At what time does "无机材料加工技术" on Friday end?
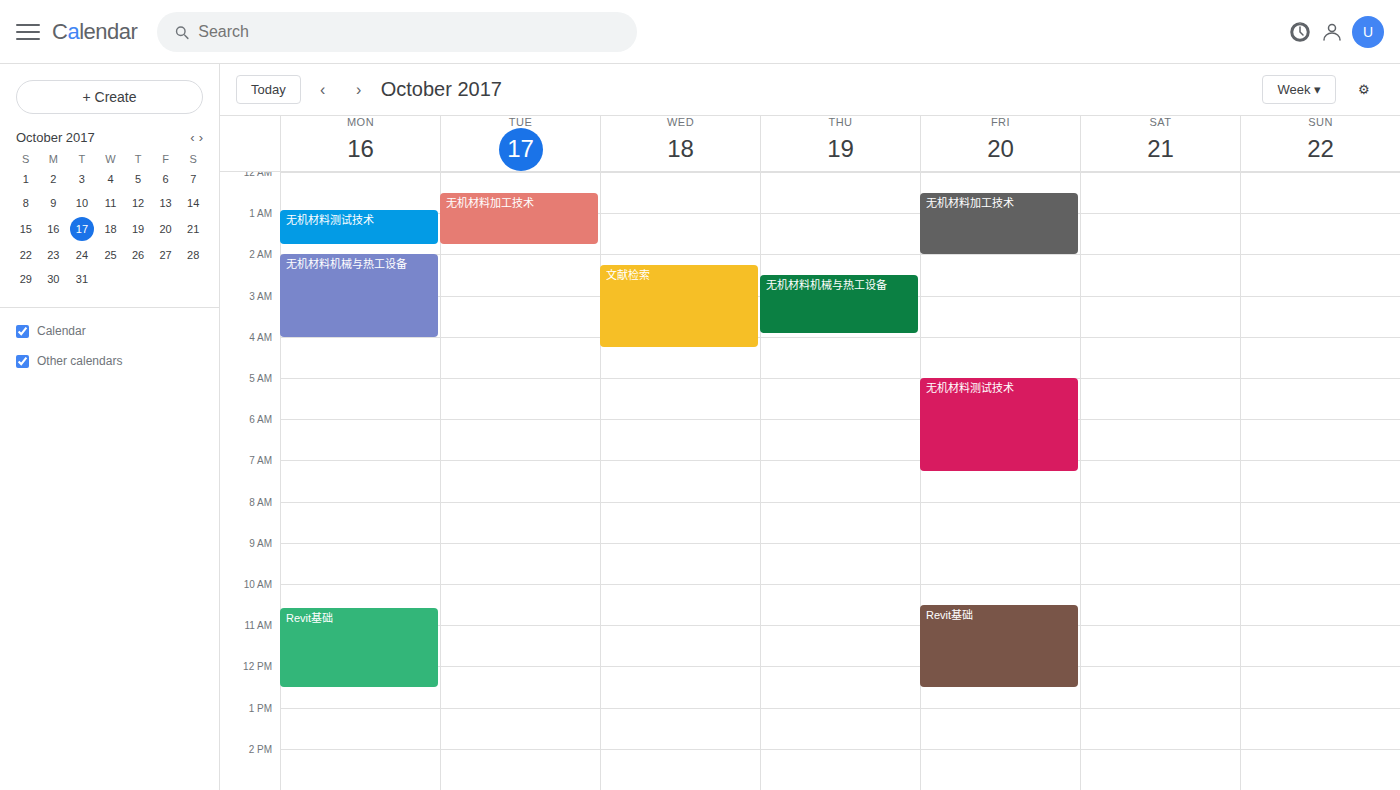
2:00 AM